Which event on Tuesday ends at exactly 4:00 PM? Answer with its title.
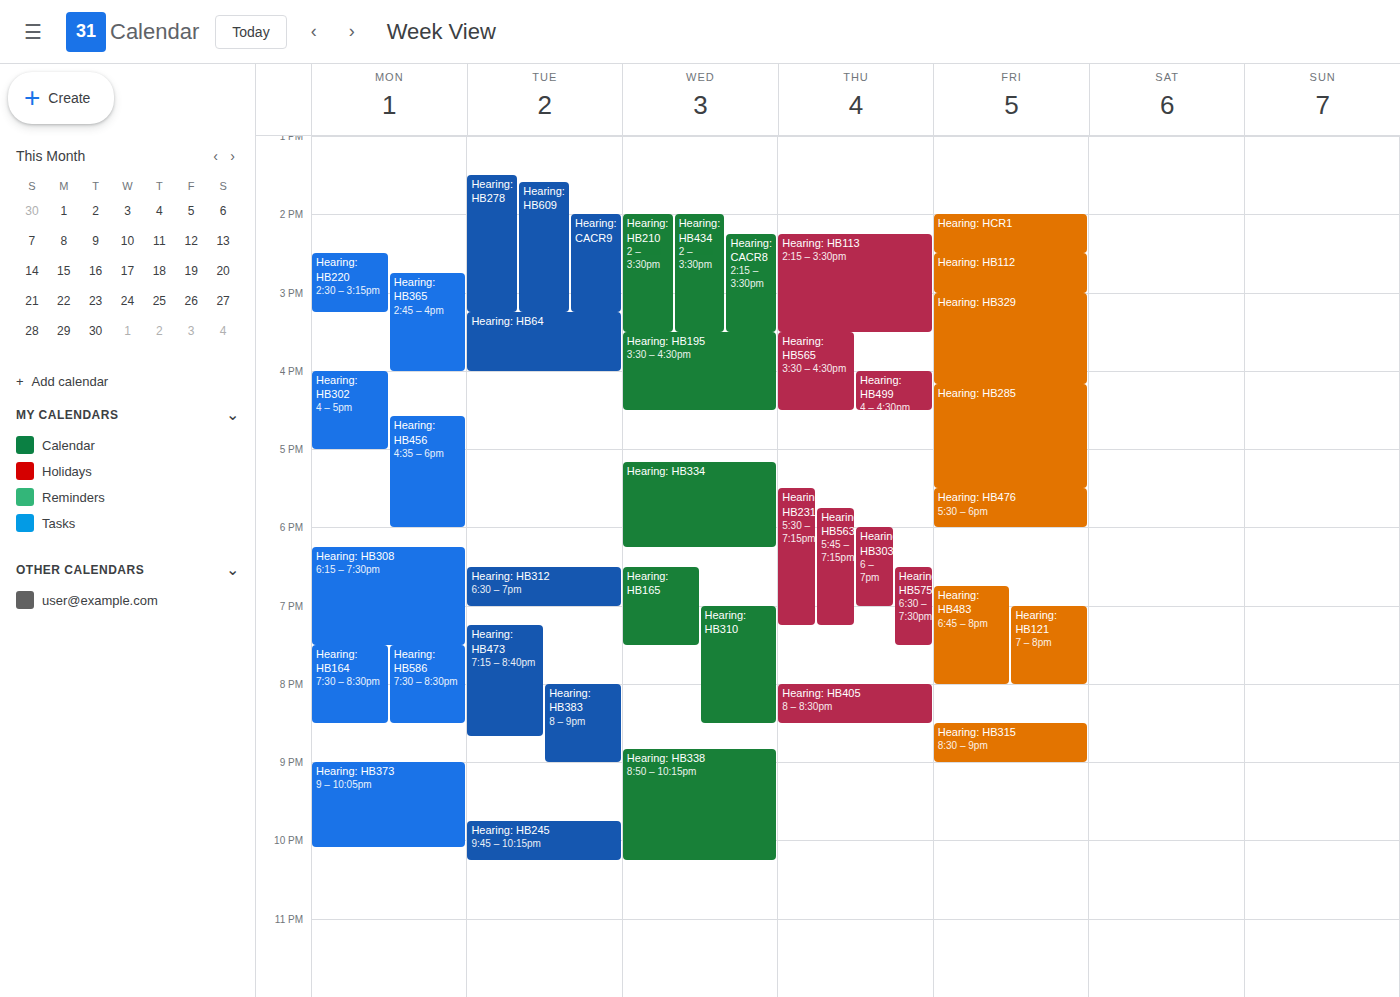
"Hearing: HB64"